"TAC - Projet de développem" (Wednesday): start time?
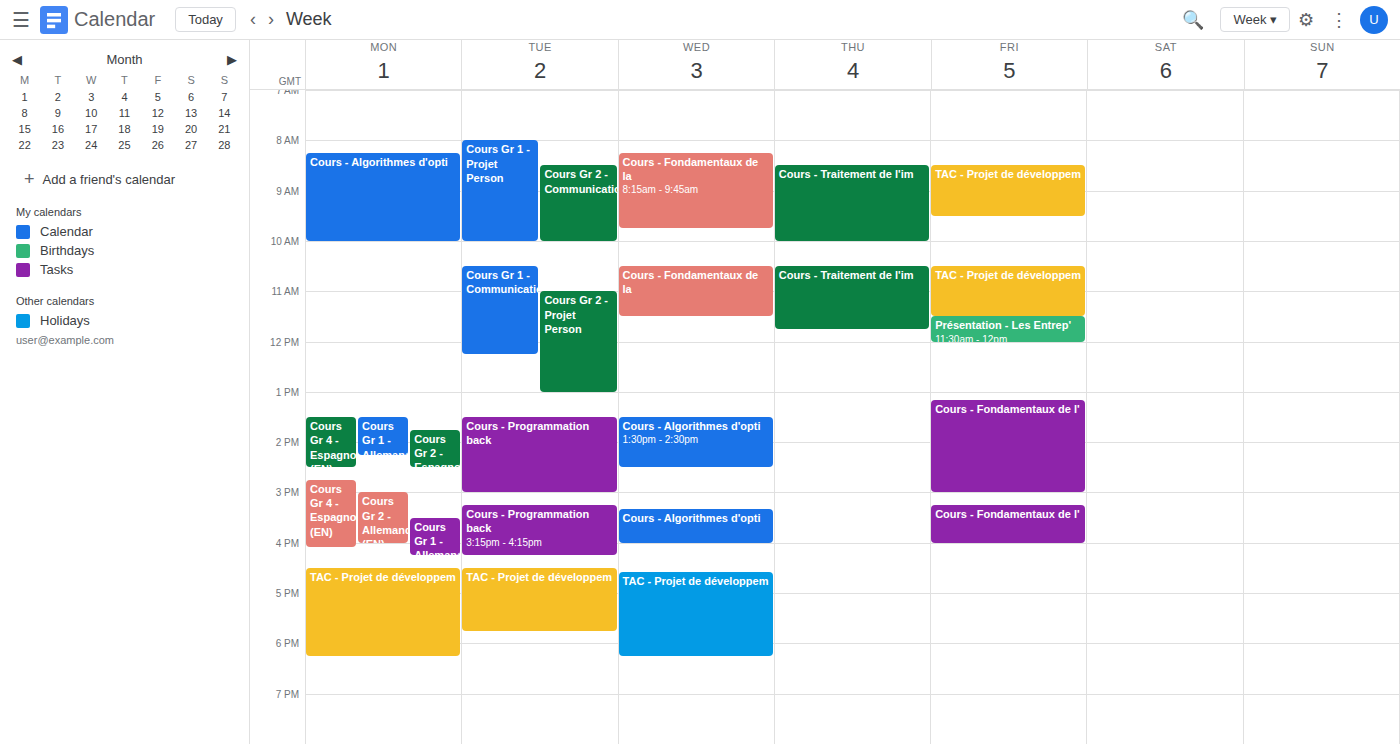
4:35 PM